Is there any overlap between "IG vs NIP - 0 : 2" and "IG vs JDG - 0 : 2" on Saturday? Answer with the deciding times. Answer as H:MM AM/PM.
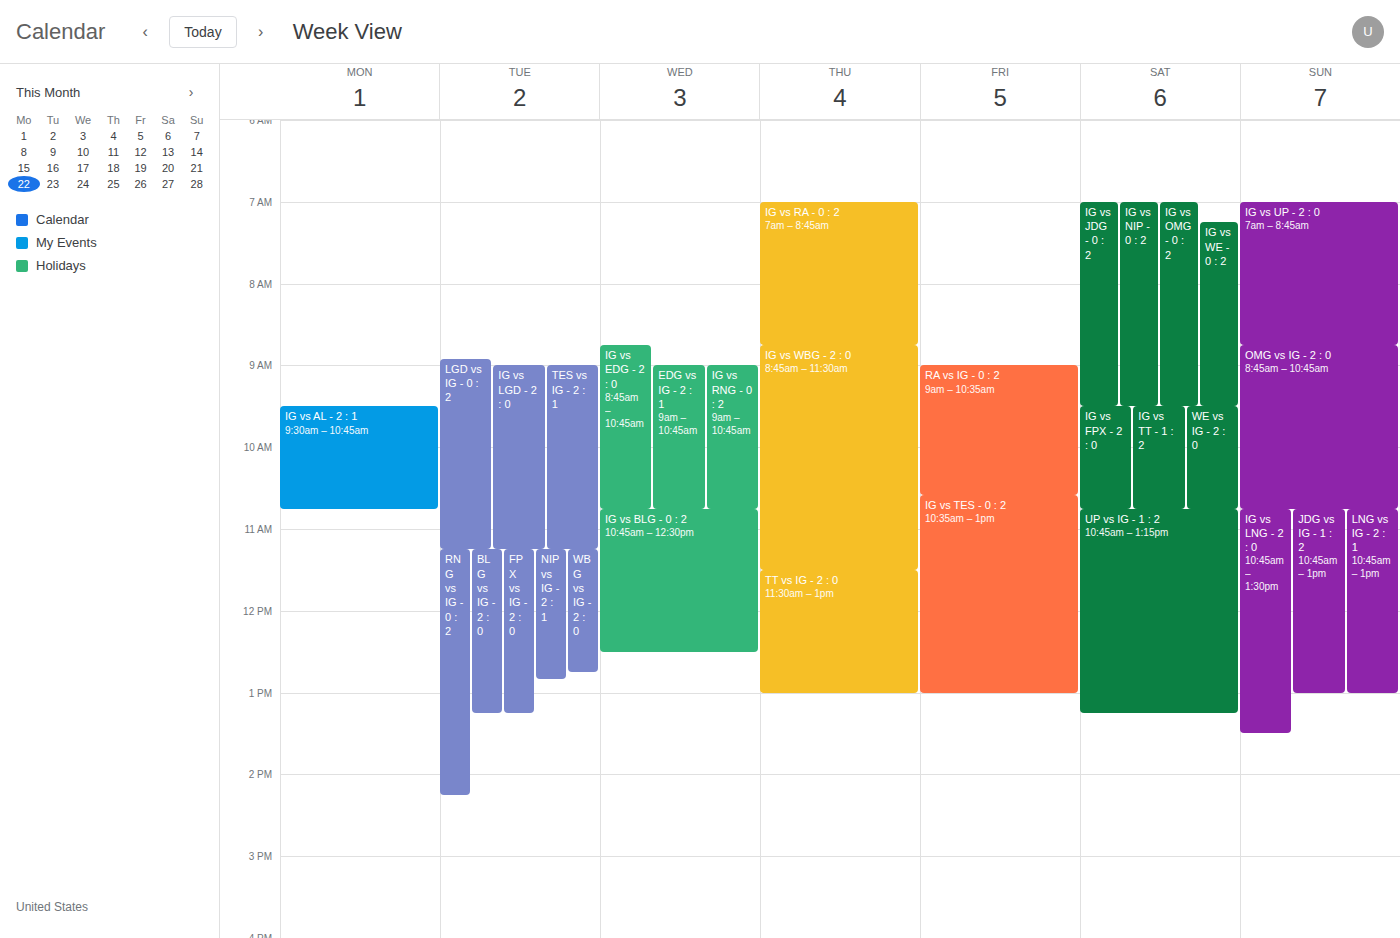
"IG vs JDG - 0 : 2" runs 7:00 AM to 9:30 AM, inside "IG vs NIP - 0 : 2" -- they overlap.